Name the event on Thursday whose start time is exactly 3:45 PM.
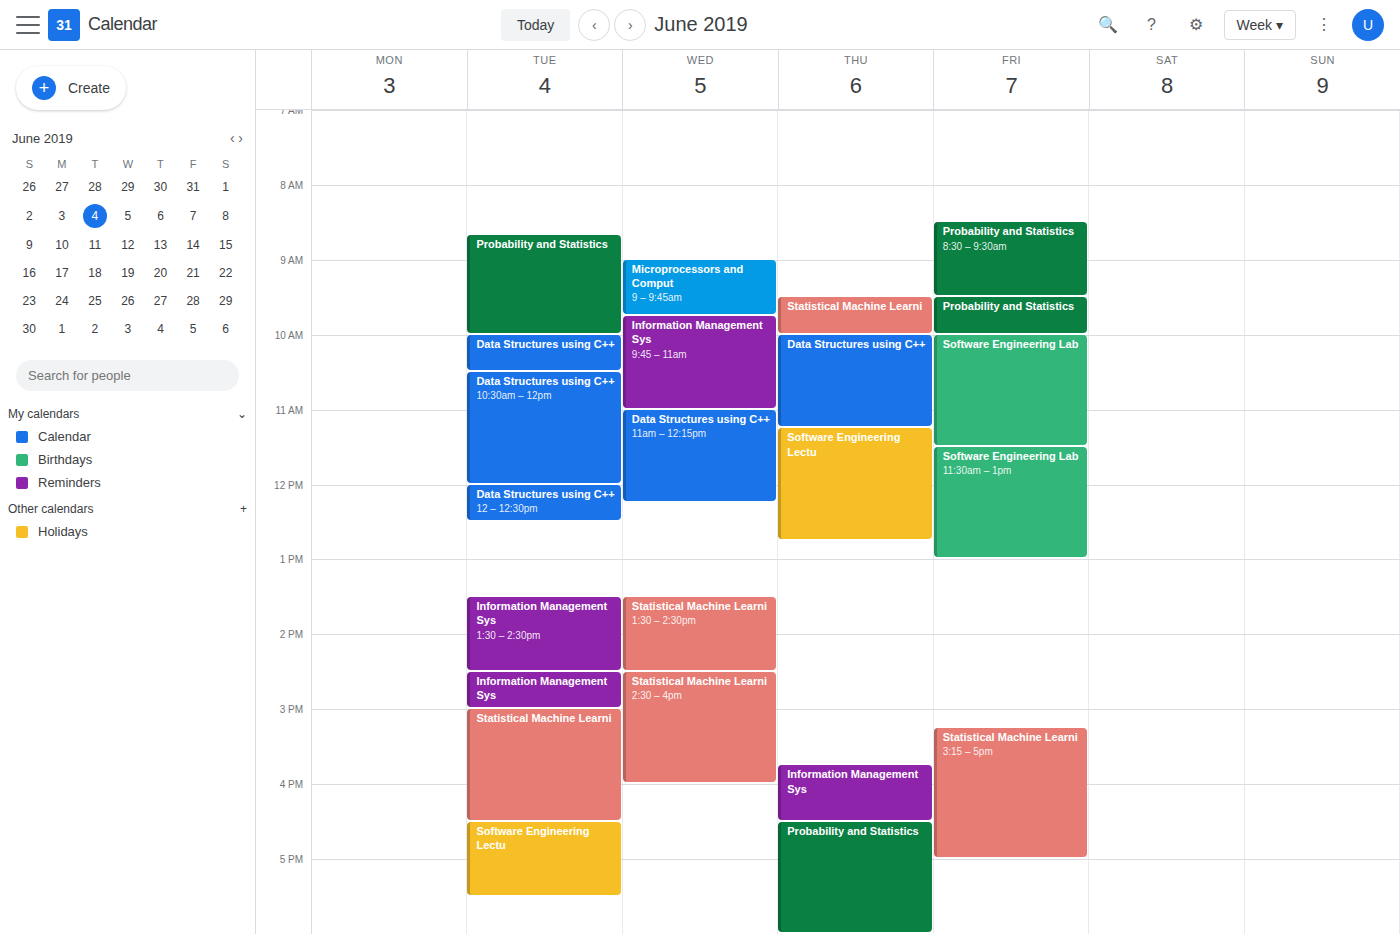
"Information Management Sys"